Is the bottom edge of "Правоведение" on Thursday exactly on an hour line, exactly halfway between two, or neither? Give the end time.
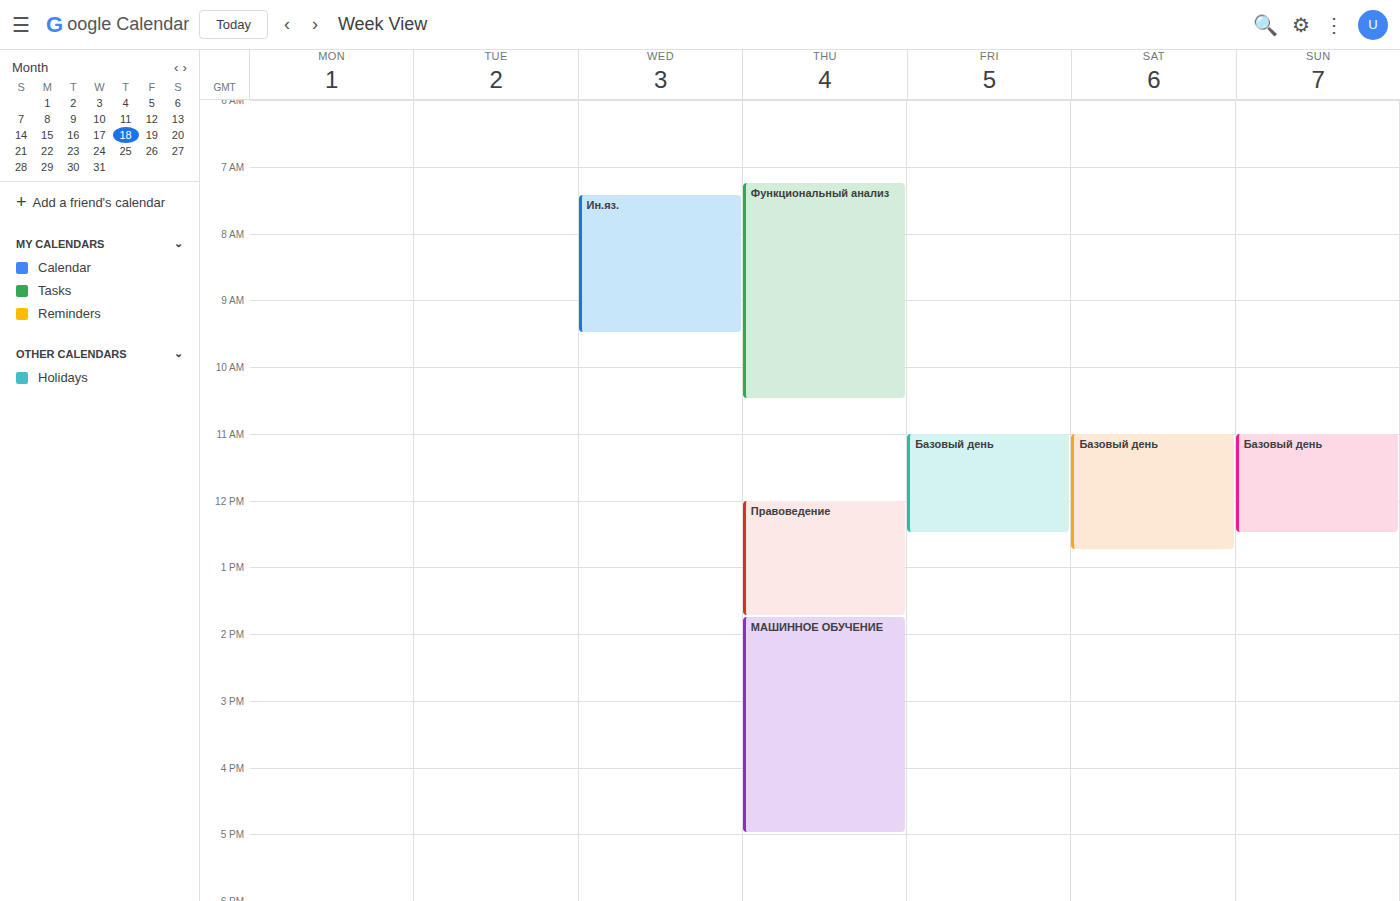
1:45 PM -- neither: three quarters of the way from the 1 PM line to the 2 PM line.